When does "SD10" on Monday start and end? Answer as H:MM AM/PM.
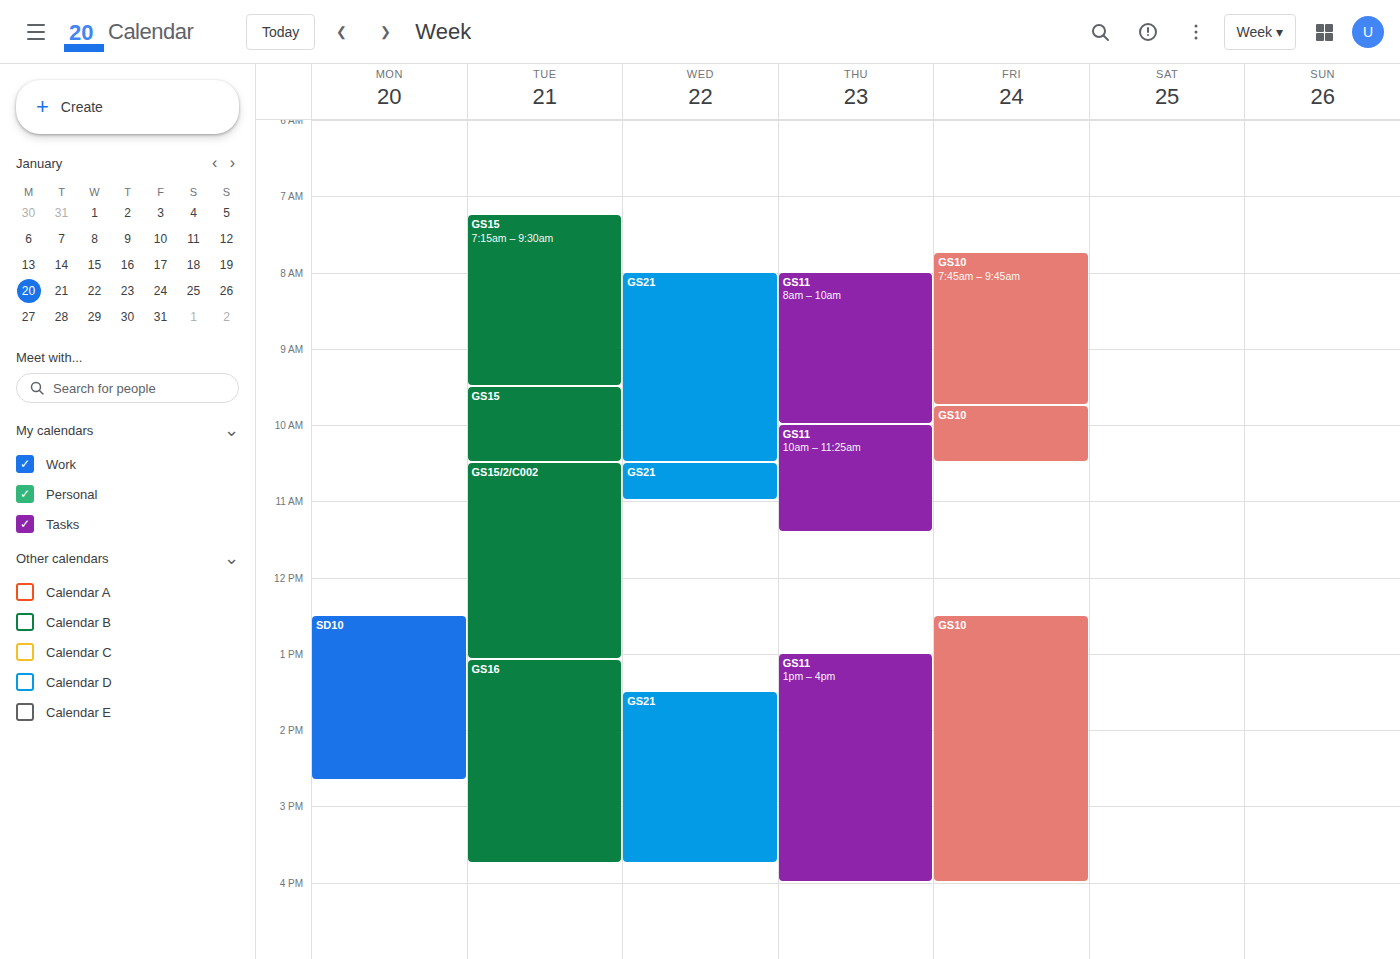
12:30 PM to 2:40 PM